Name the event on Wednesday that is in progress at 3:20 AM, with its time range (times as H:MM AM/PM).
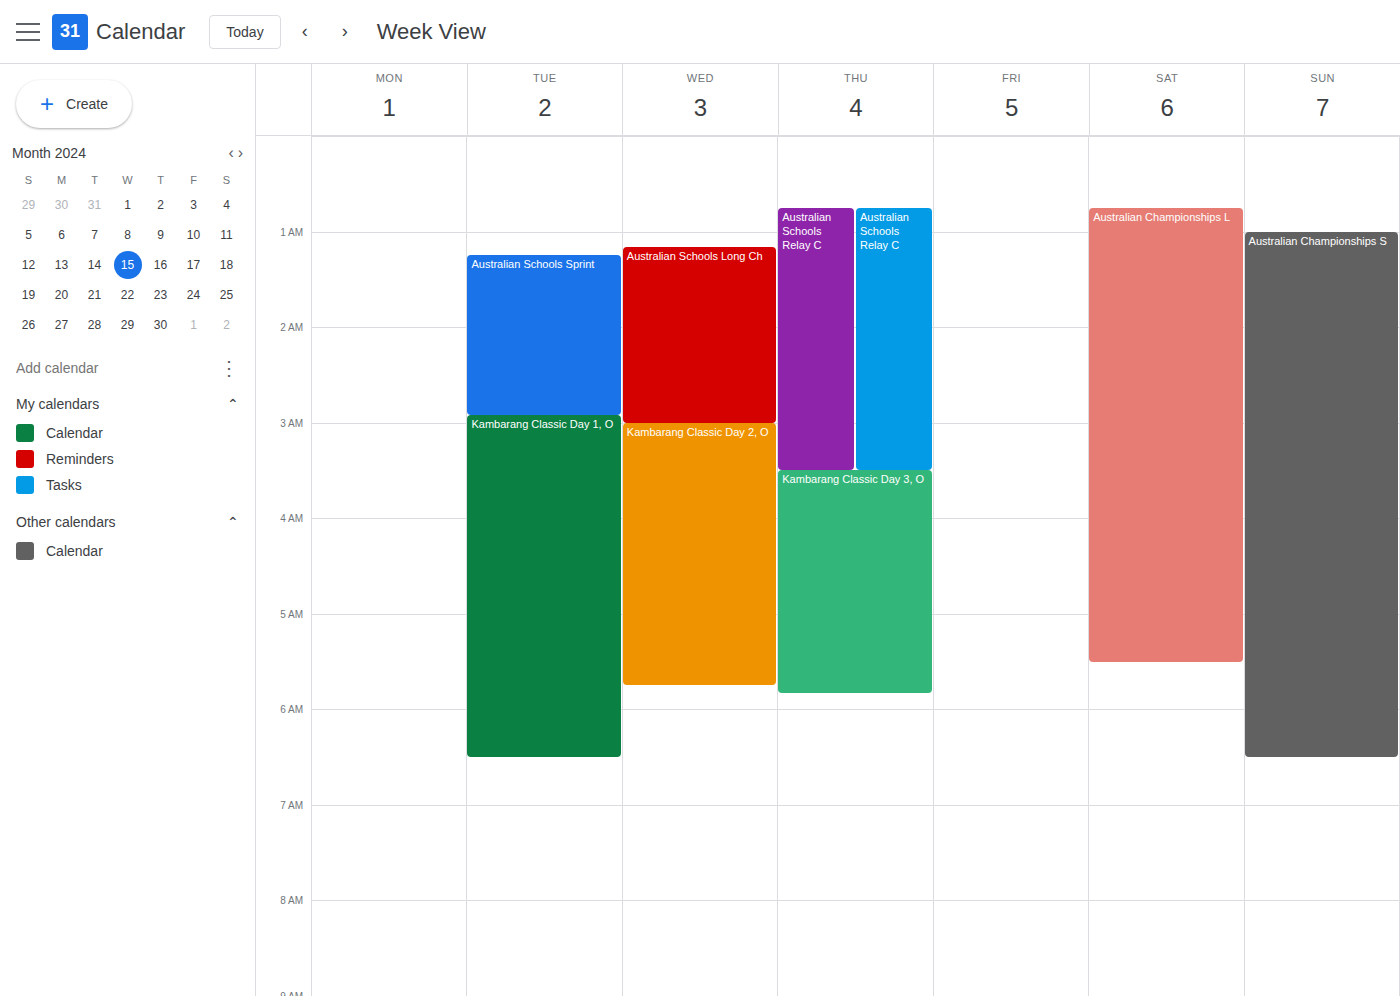
"Kambarang Classic Day 2, O", 3:00 AM to 5:45 AM